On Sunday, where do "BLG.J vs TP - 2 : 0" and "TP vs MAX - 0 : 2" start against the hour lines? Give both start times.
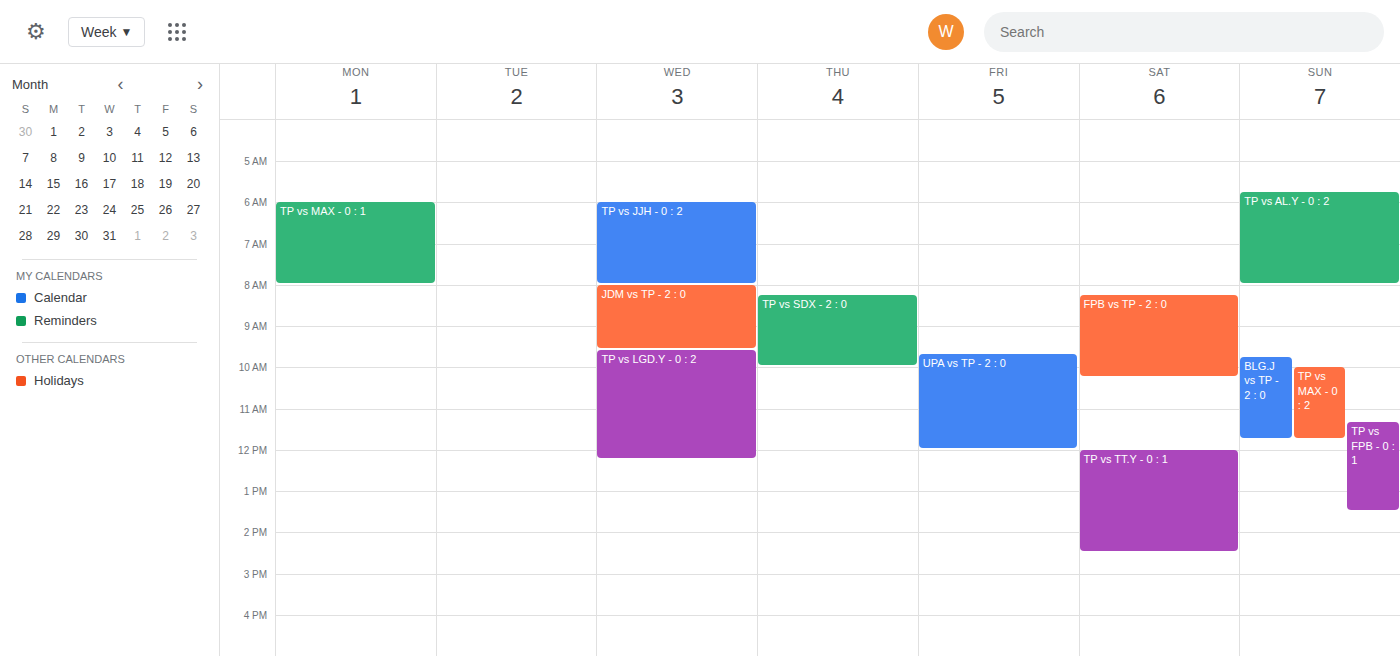
"BLG.J vs TP - 2 : 0": 9:45 AM, neither: three quarters of the way from the 9 AM line to the 10 AM line. "TP vs MAX - 0 : 2": 10:00 AM, exactly on the 10 AM line.